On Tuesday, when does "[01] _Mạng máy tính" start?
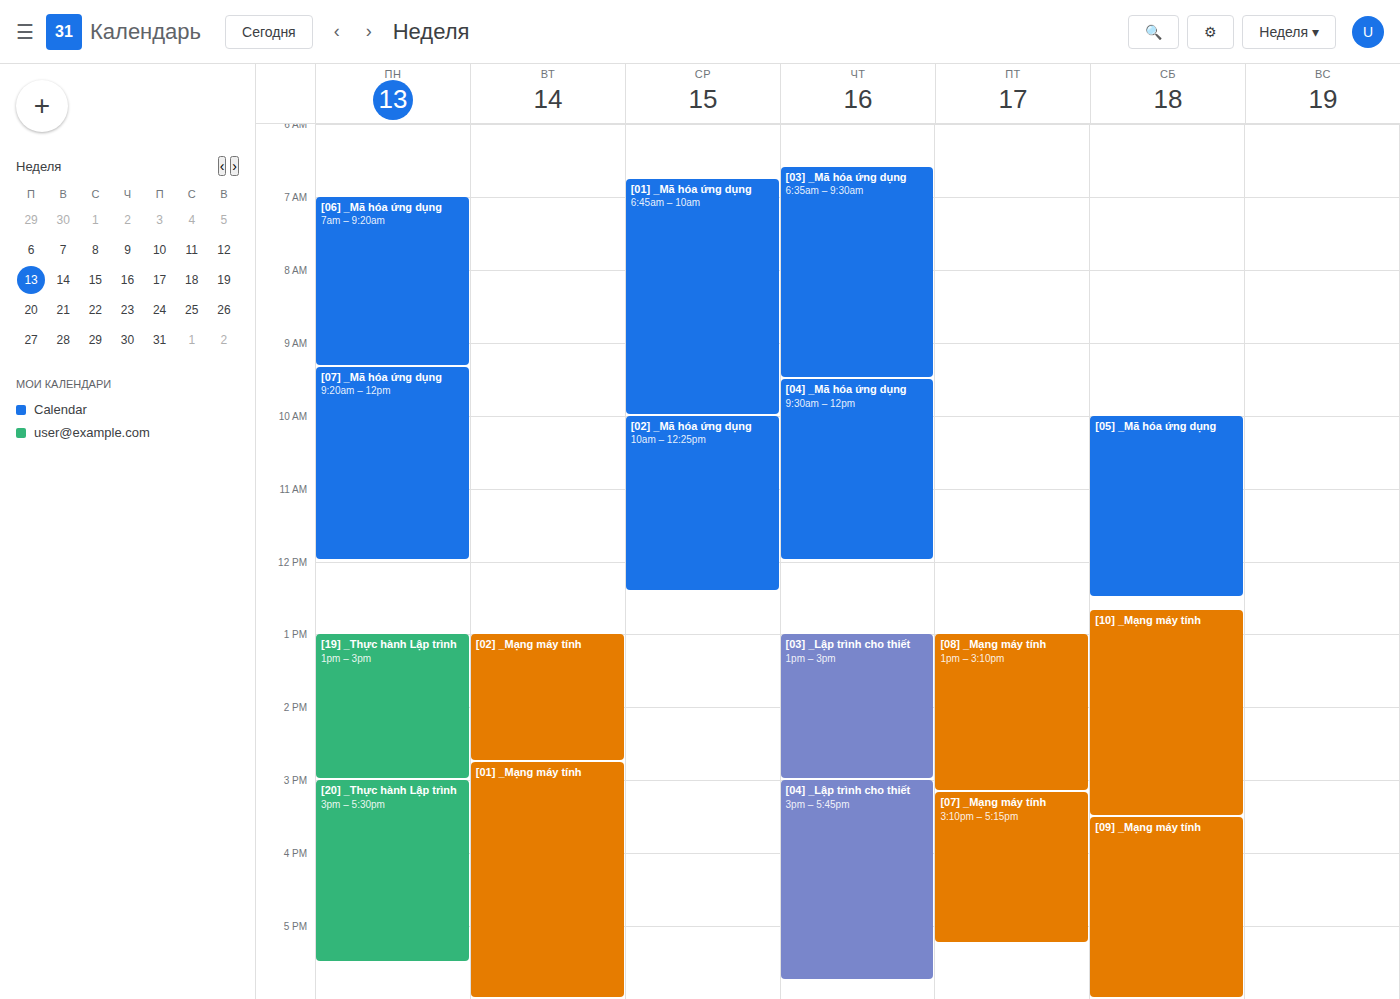
2:45 PM